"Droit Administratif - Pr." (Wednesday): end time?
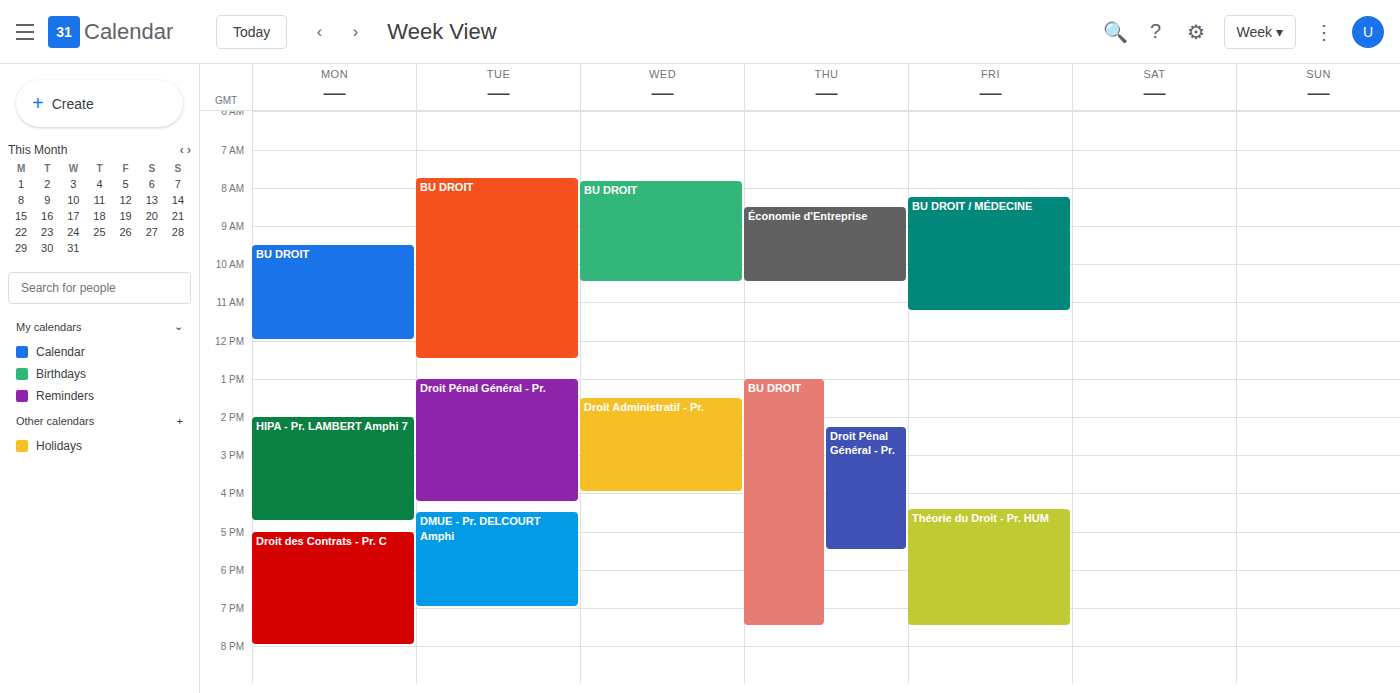
4:00 PM